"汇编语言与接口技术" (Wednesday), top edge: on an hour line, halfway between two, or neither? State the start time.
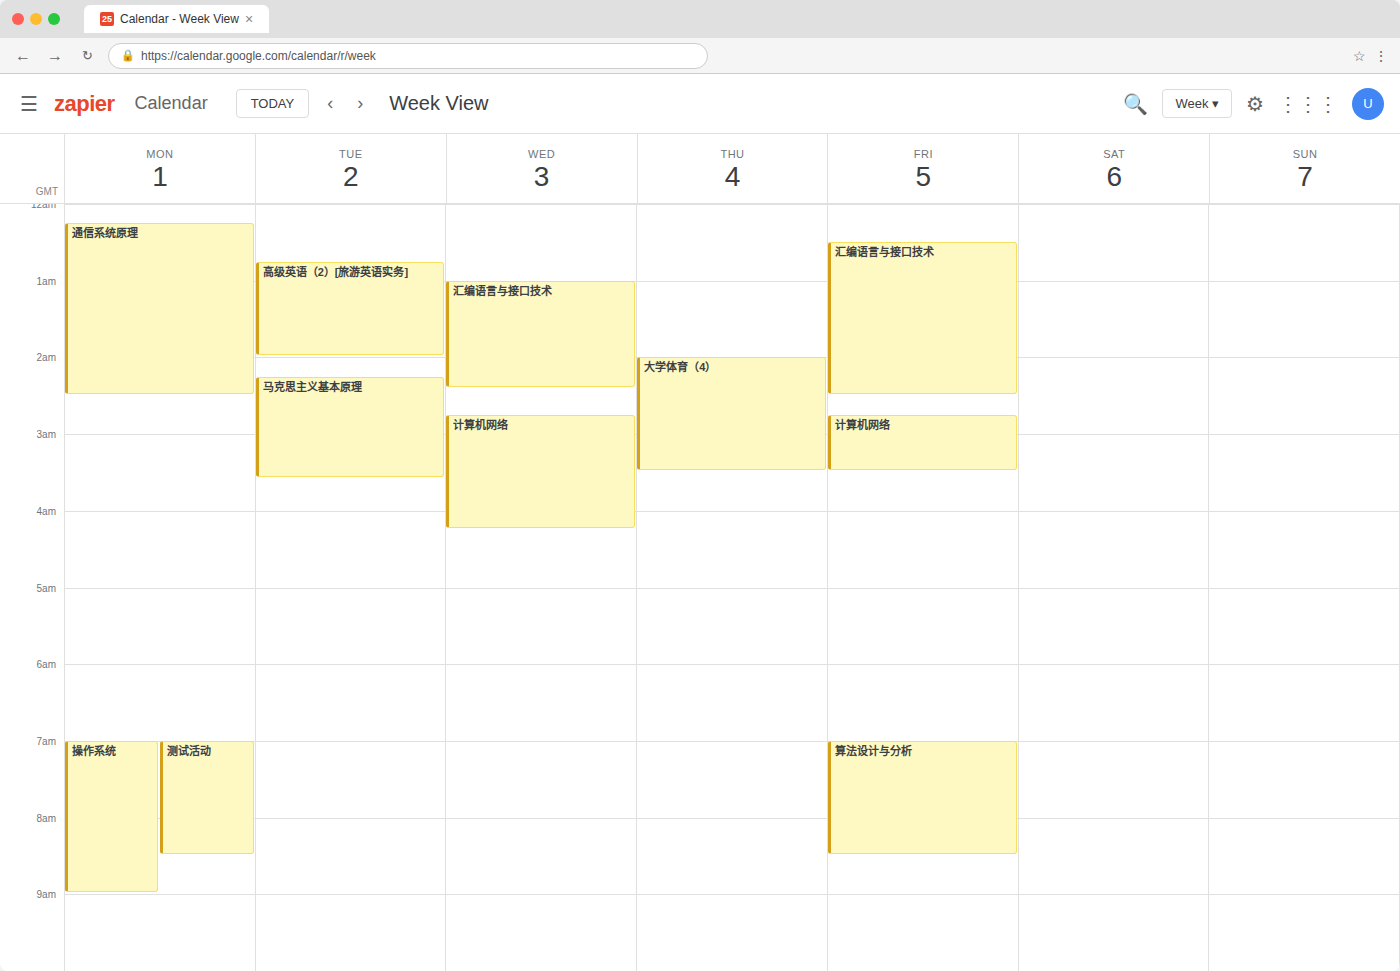
1:00 AM -- exactly on the 1 AM line.